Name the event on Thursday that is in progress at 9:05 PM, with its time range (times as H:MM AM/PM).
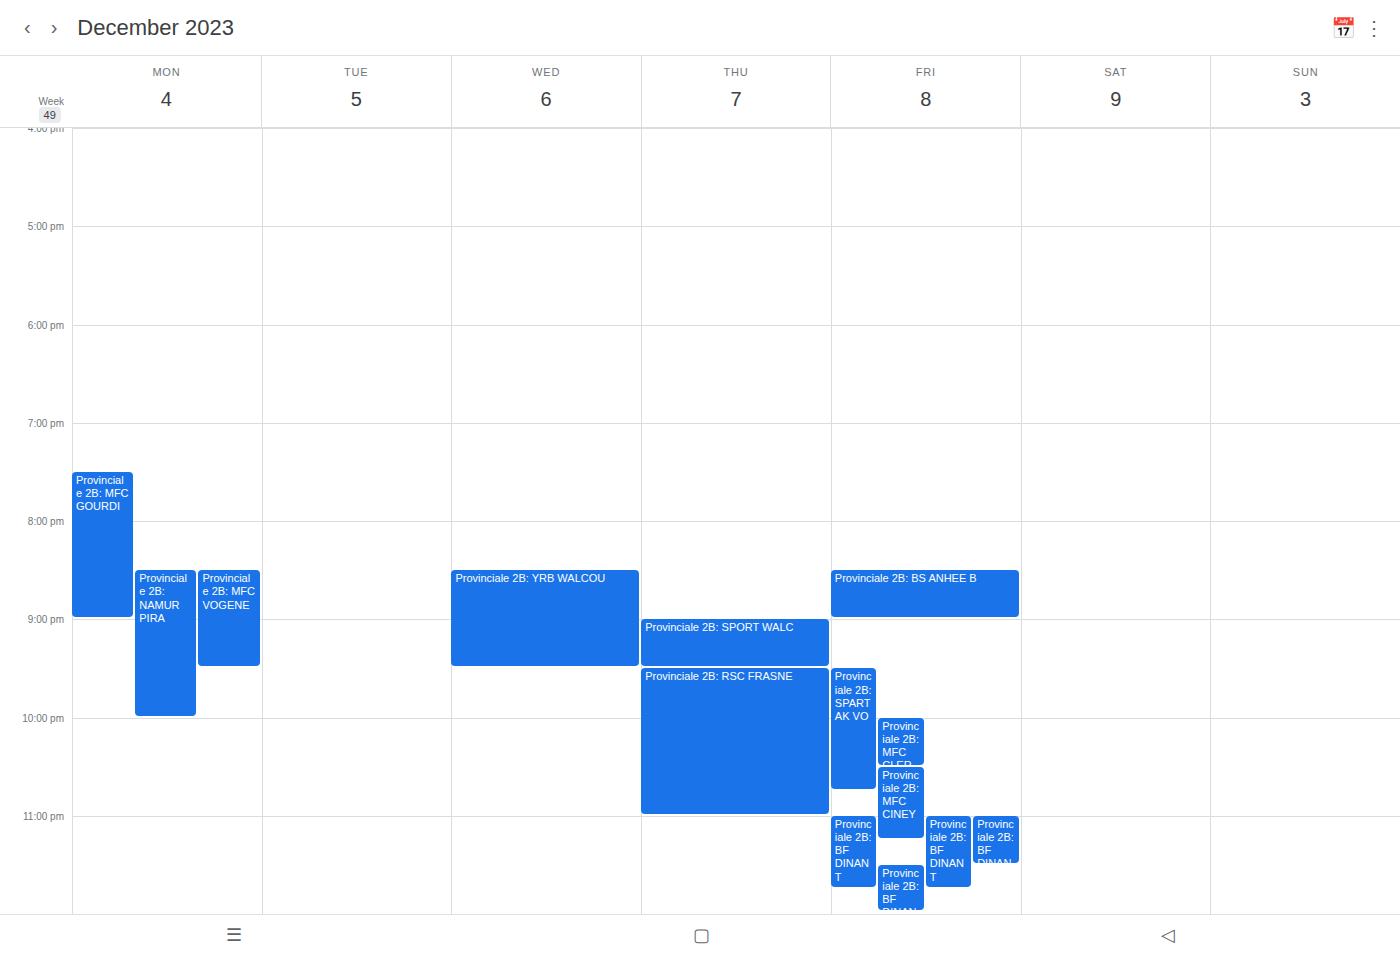
"Provinciale 2B: SPORT WALC", 9:00 PM to 9:30 PM